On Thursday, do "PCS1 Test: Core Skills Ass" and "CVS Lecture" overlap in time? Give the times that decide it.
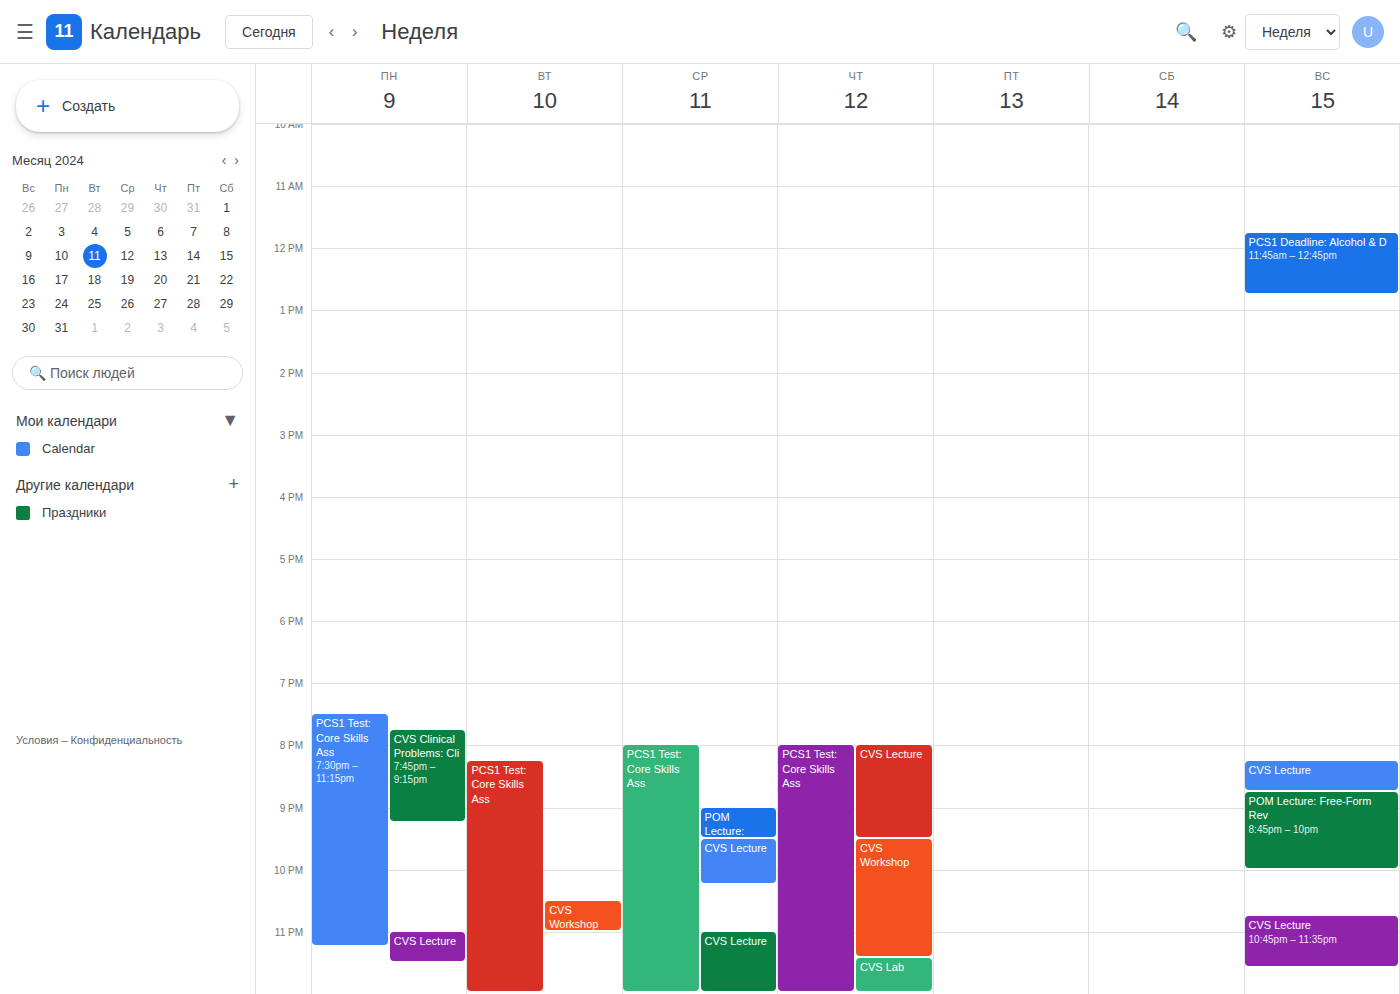
"PCS1 Test: Core Skills Ass" starts at 8:00 PM, before "CVS Lecture" ends at 9:30 PM -- they overlap.